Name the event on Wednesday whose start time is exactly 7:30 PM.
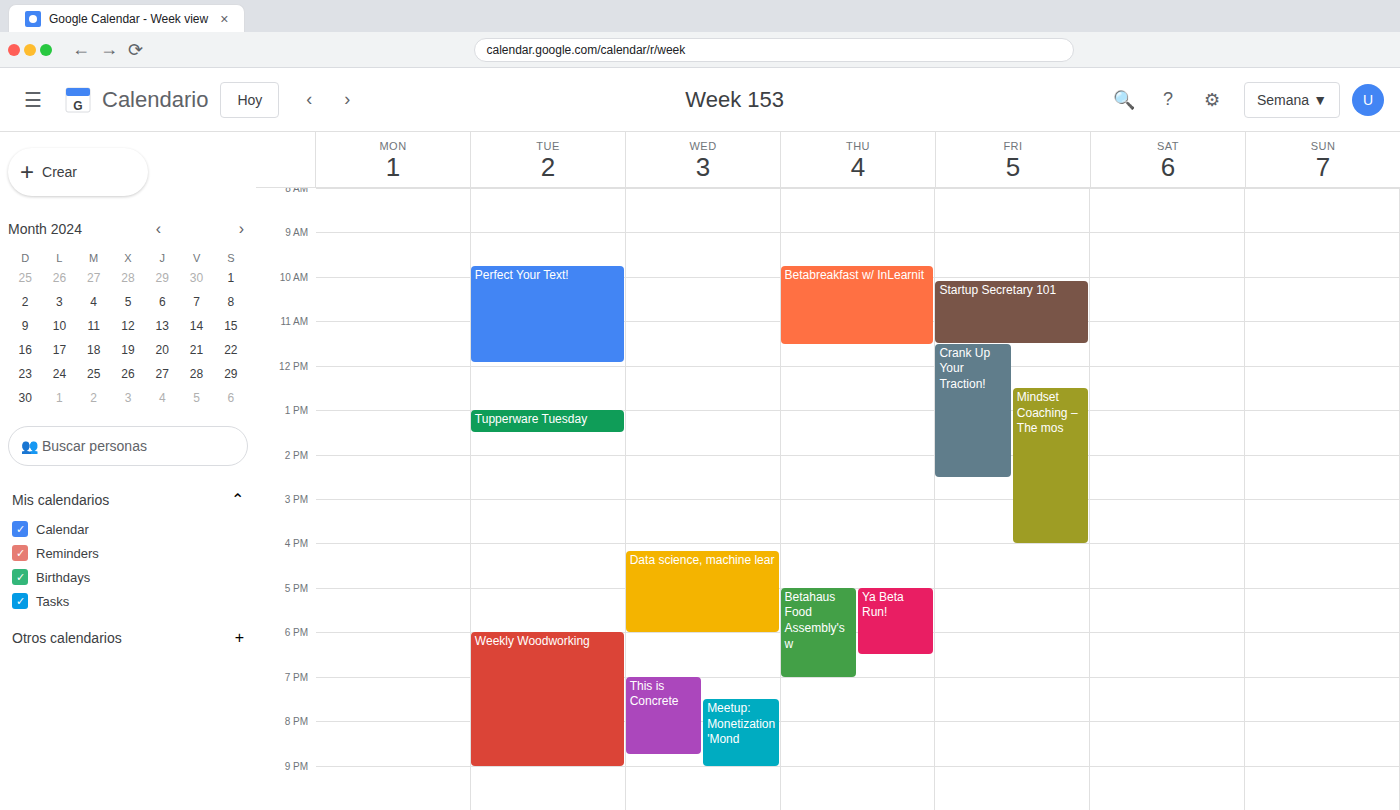
"Meetup: Monetization 'Mond"